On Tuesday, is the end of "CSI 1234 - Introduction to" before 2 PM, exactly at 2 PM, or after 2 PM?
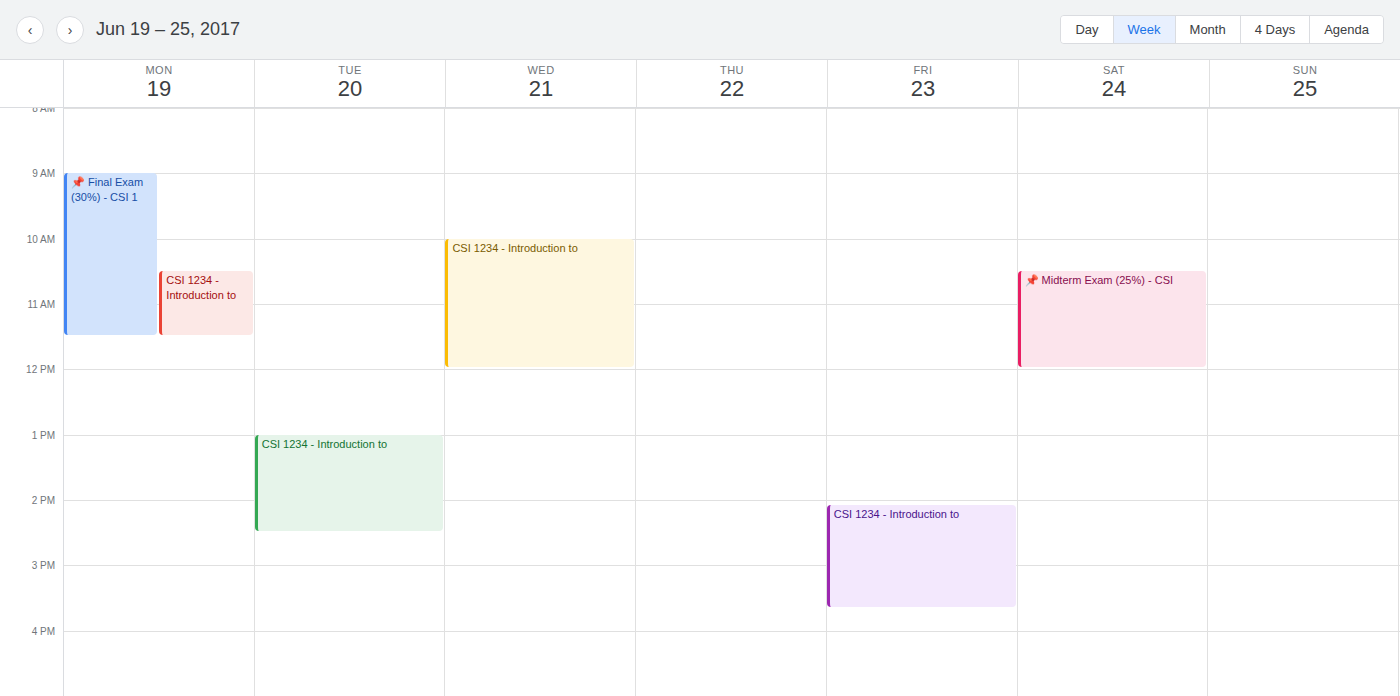
2:30 PM -- after 2 PM, 30 minutes below the 2 PM line.